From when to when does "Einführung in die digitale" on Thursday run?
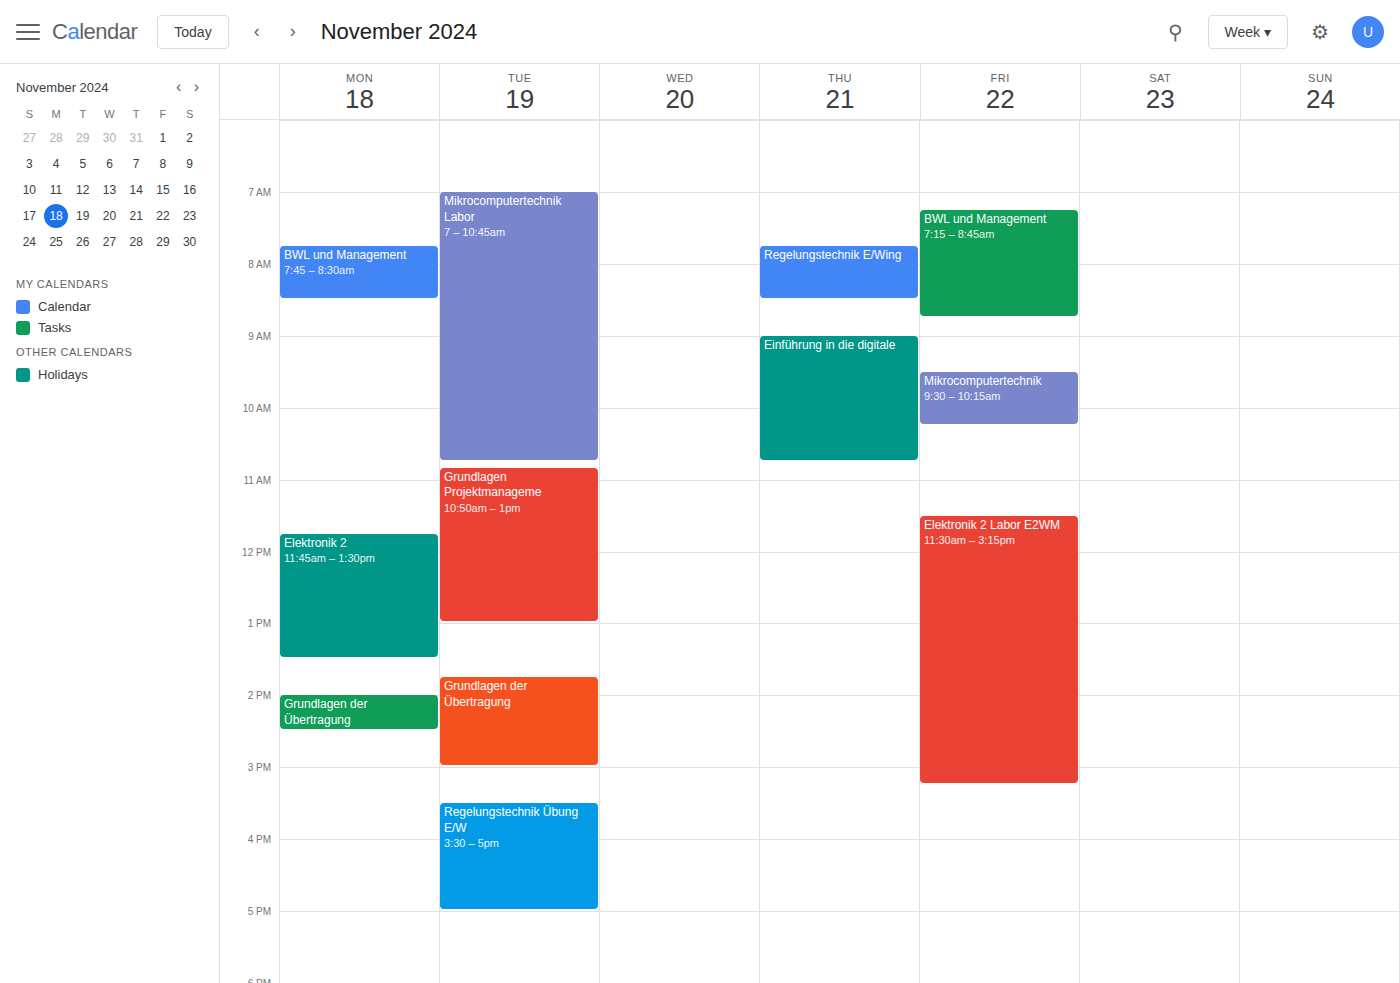
09:00 to 10:45